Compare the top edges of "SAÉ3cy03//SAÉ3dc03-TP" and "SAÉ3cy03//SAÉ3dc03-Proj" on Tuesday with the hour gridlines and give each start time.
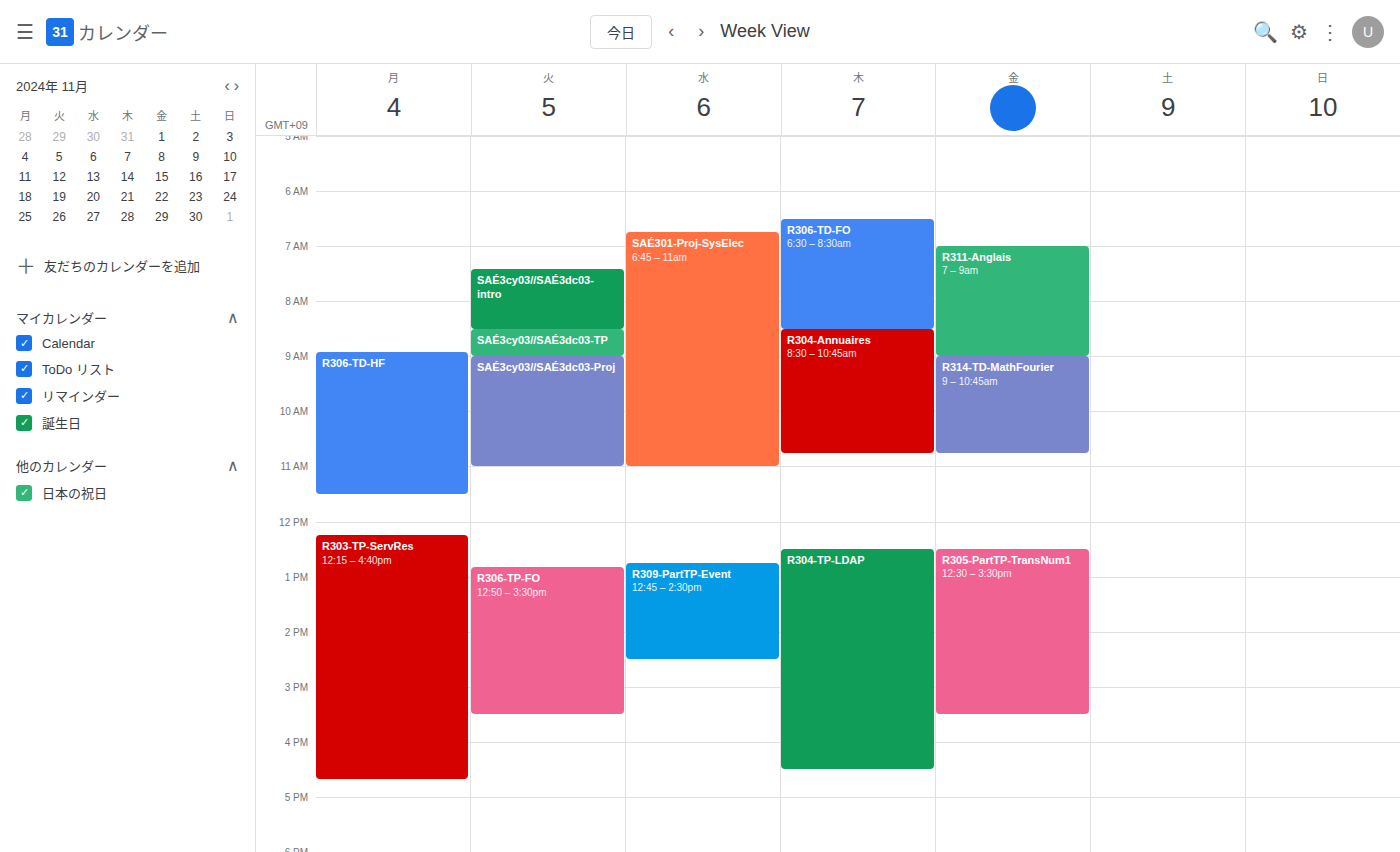
"SAÉ3cy03//SAÉ3dc03-TP": 8:30 AM, halfway between the 8 AM and 9 AM lines. "SAÉ3cy03//SAÉ3dc03-Proj": 9:00 AM, exactly on the 9 AM line.